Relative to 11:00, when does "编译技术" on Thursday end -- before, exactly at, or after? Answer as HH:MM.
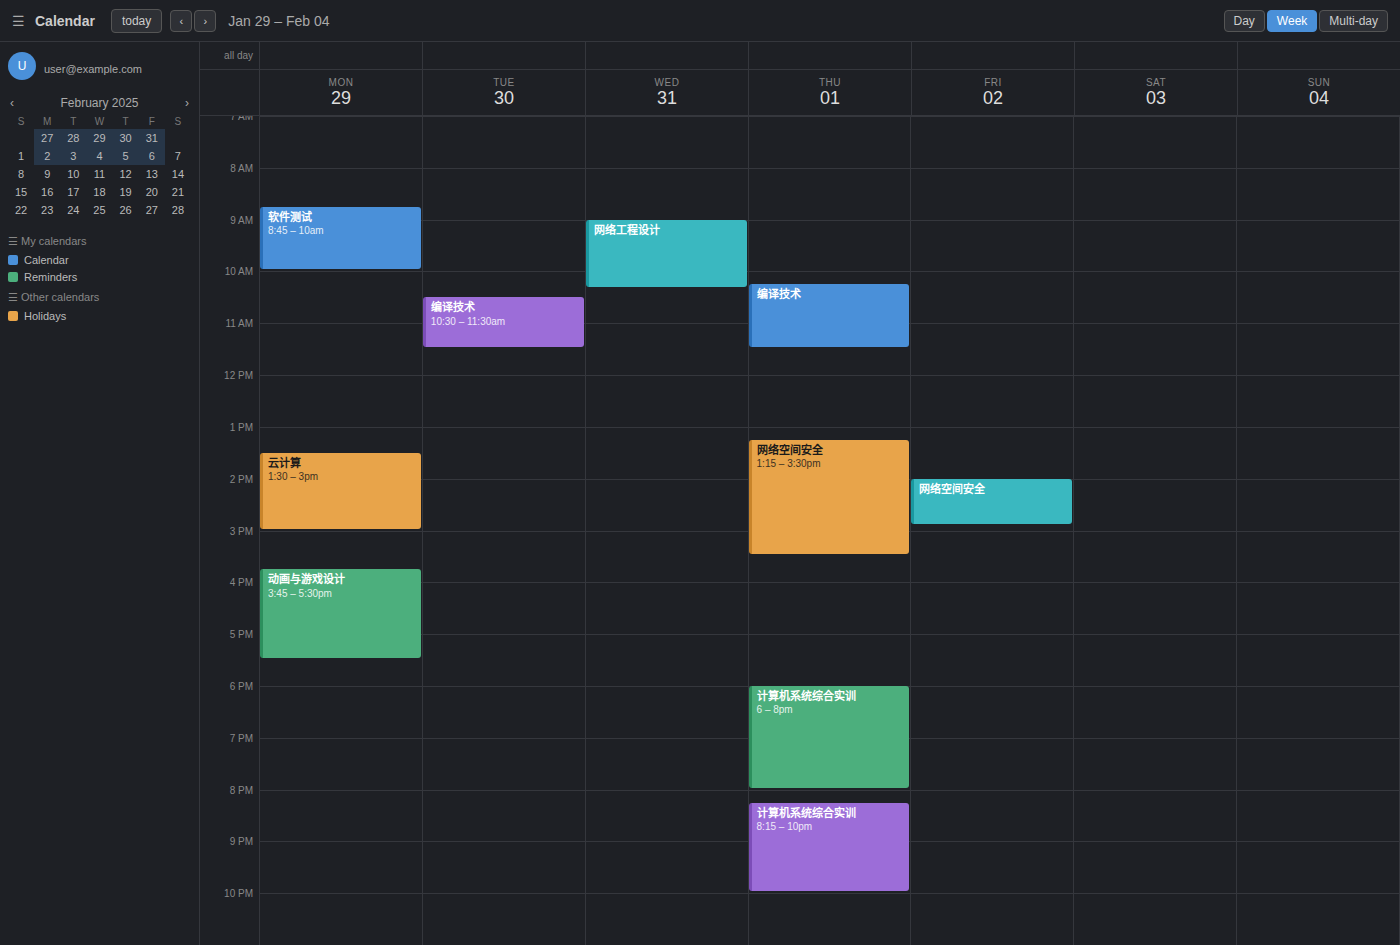
11:30 -- after 11:00, 30 minutes below the 11:00 line.